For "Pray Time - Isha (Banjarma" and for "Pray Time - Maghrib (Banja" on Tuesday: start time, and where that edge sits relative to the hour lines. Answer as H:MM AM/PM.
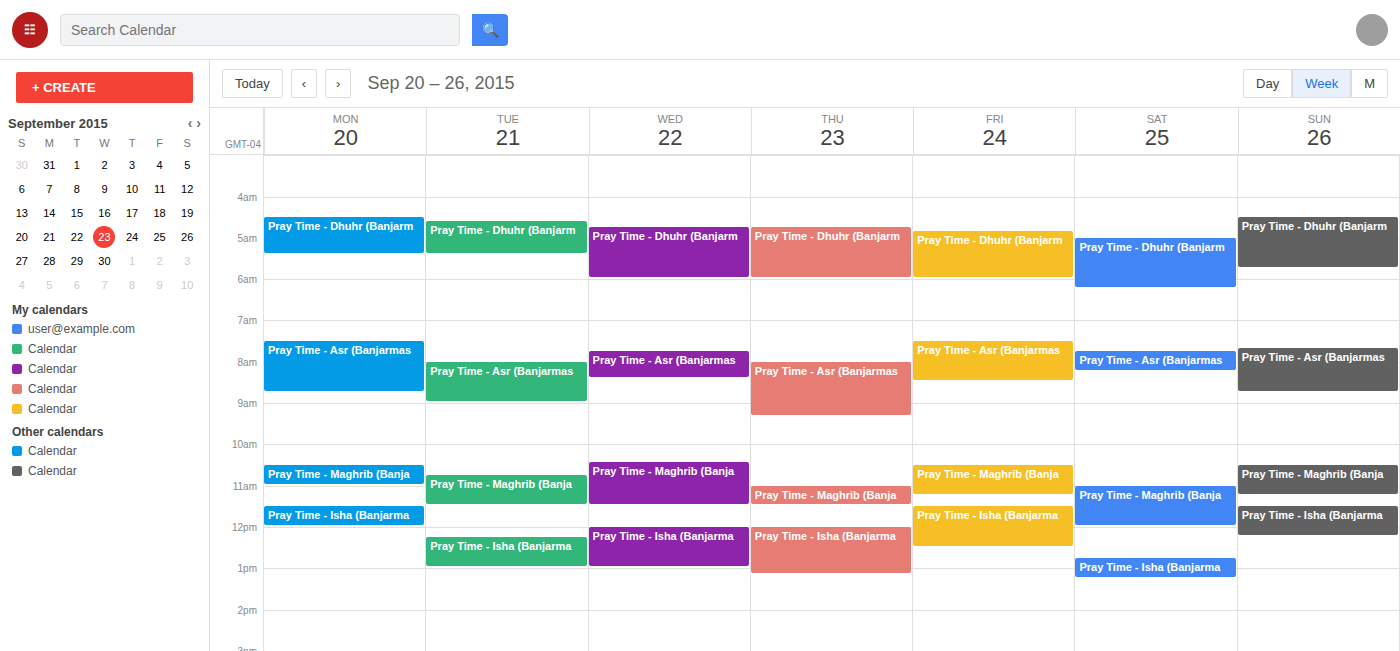
"Pray Time - Isha (Banjarma": 12:15 PM, neither: a quarter of the way from the 12 PM line to the 1 PM line. "Pray Time - Maghrib (Banja": 10:45 AM, neither: three quarters of the way from the 10 AM line to the 11 AM line.